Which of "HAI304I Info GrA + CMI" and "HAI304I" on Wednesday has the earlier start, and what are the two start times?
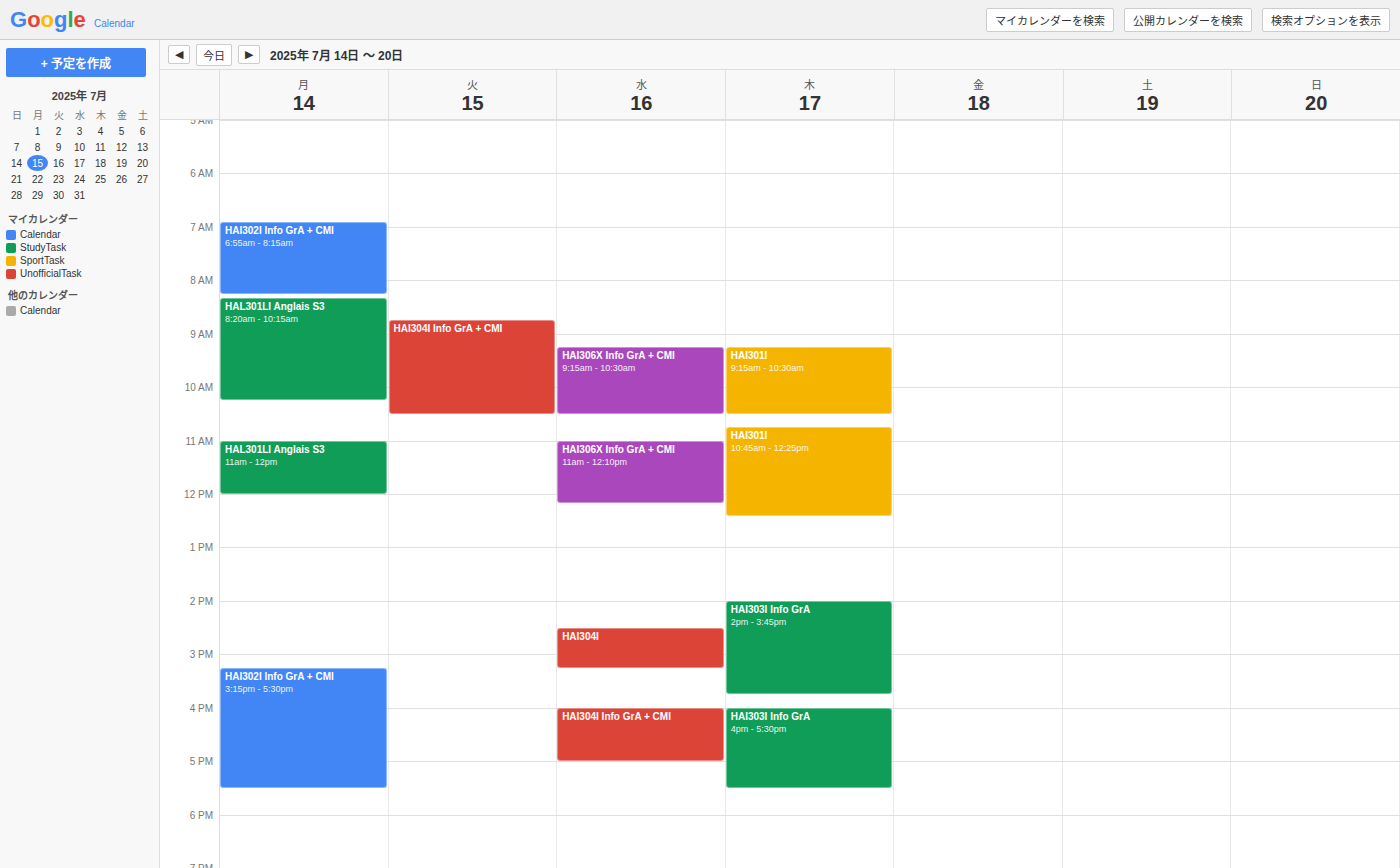
"HAI304I" 2:30 PM; "HAI304I Info GrA + CMI" 4:00 PM.